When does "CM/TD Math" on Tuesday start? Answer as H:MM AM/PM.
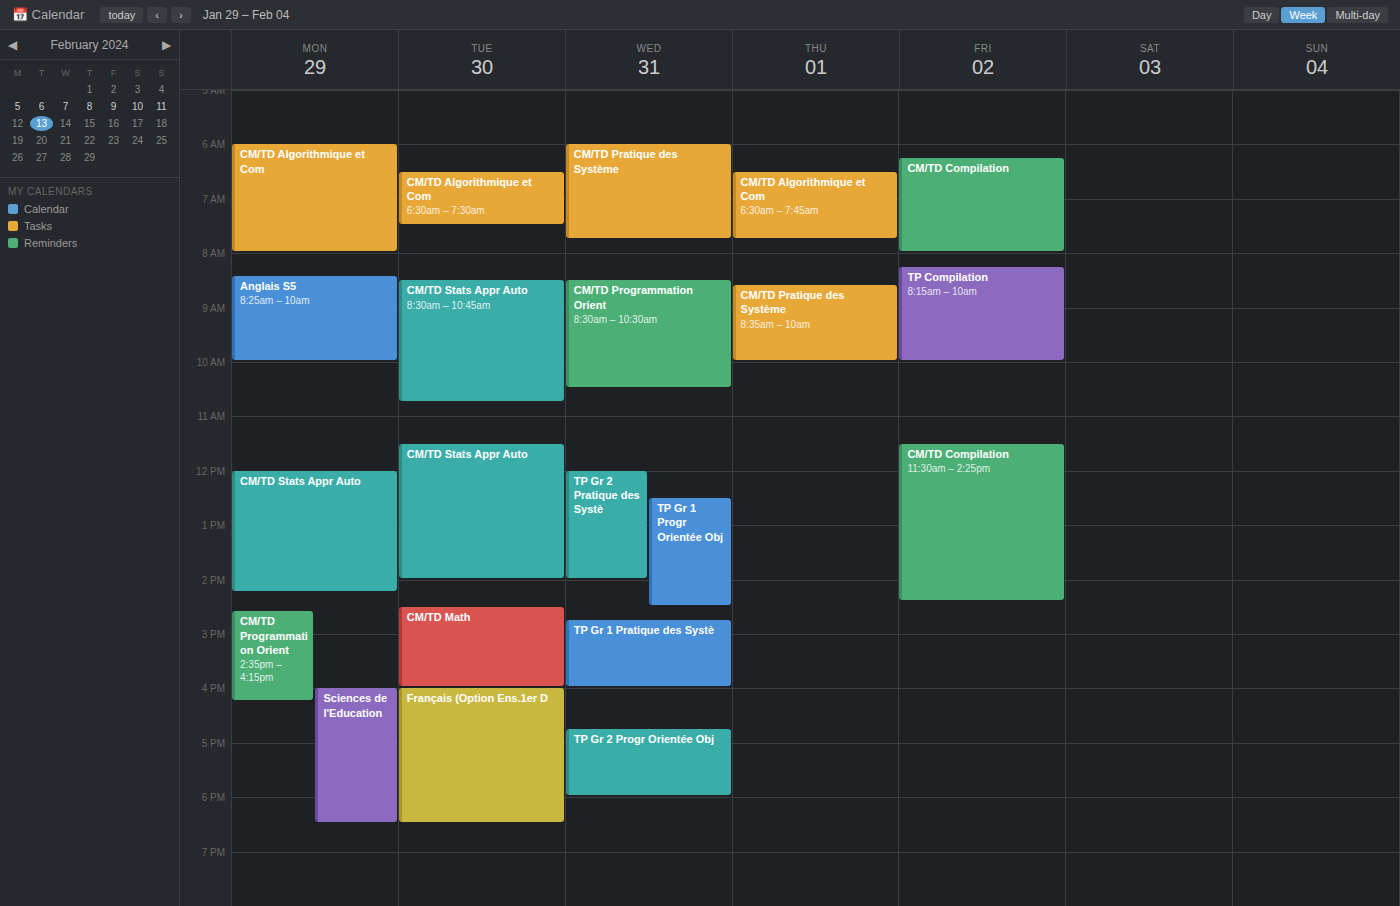
2:30 PM